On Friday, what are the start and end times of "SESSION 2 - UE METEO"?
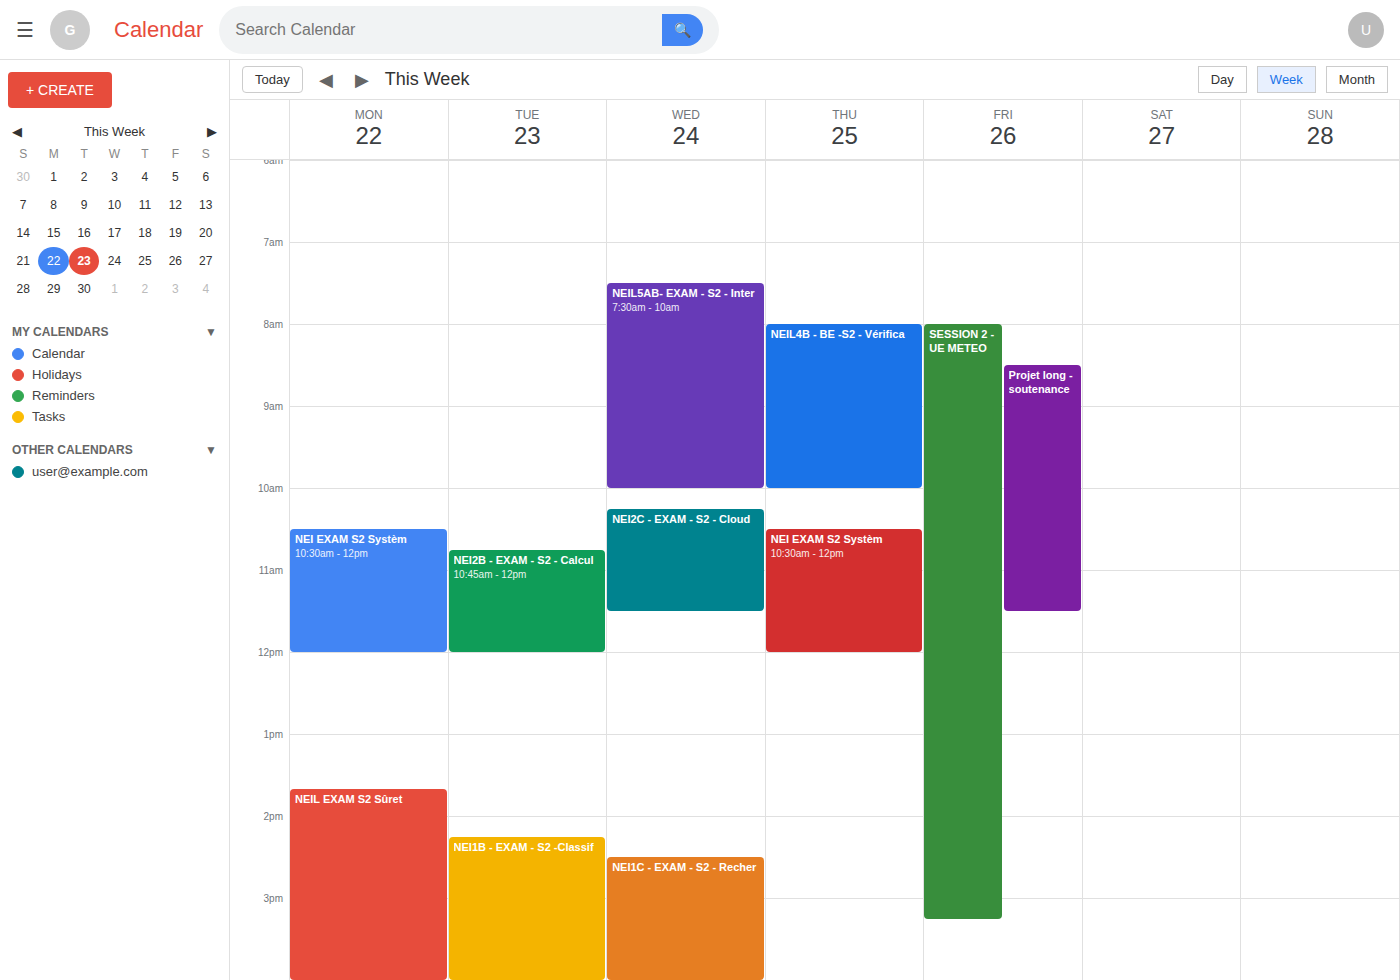
8:00 AM to 3:15 PM